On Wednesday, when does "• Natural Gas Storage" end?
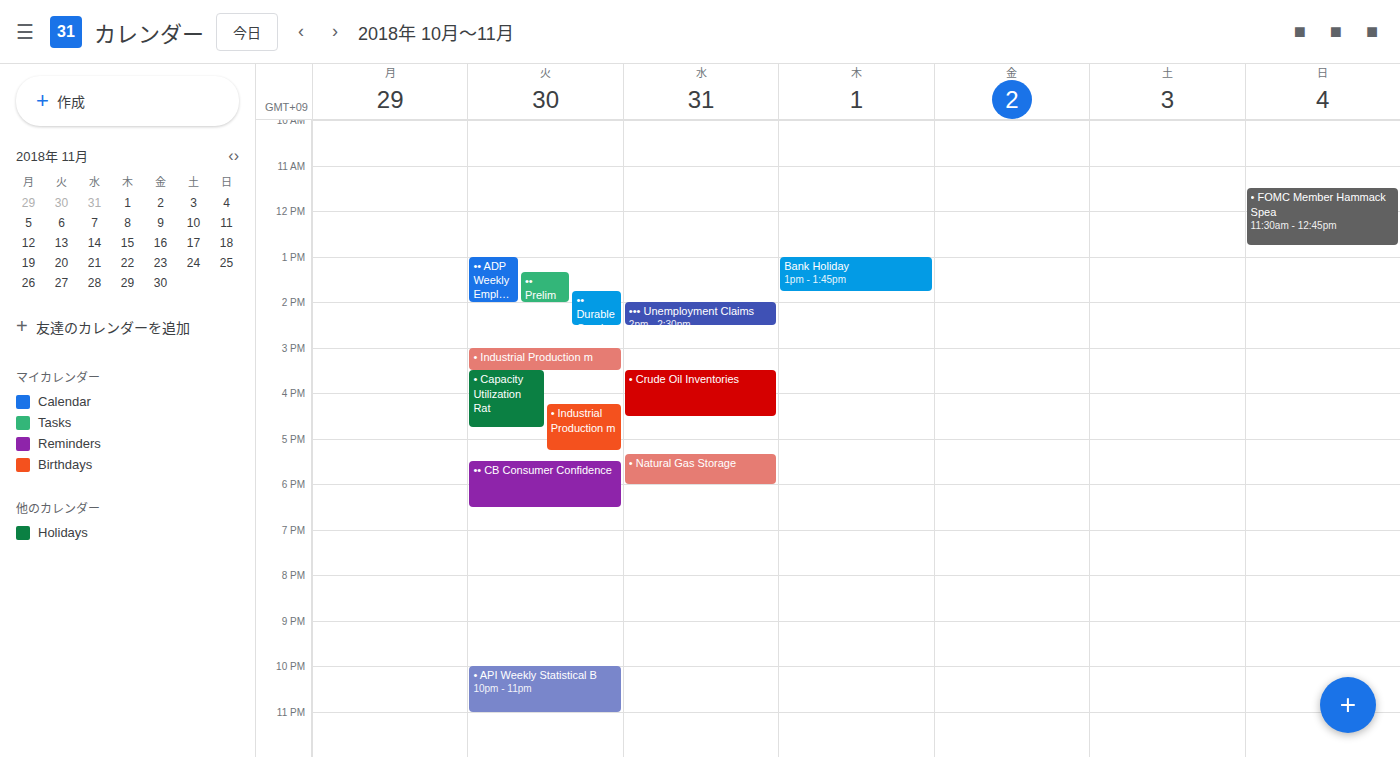
6:00 PM